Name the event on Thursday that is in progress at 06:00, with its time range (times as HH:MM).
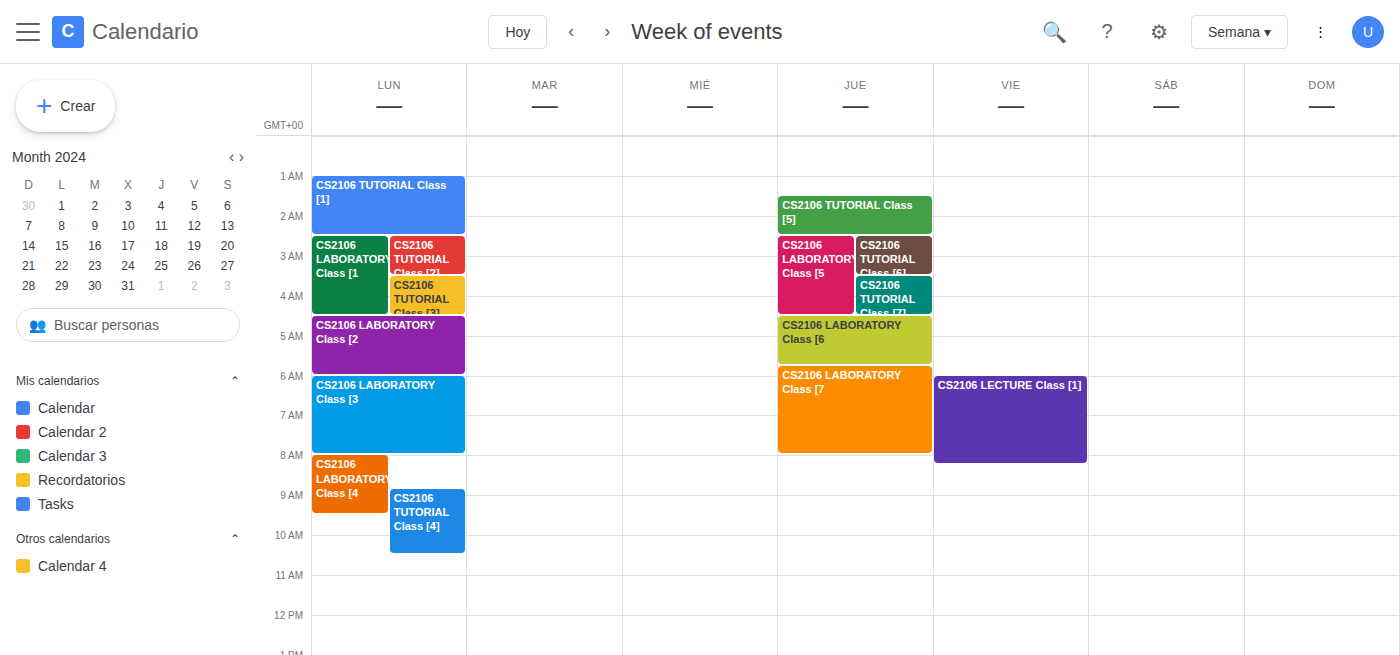
"CS2106 LABORATORY Class [7", 05:45 to 08:00